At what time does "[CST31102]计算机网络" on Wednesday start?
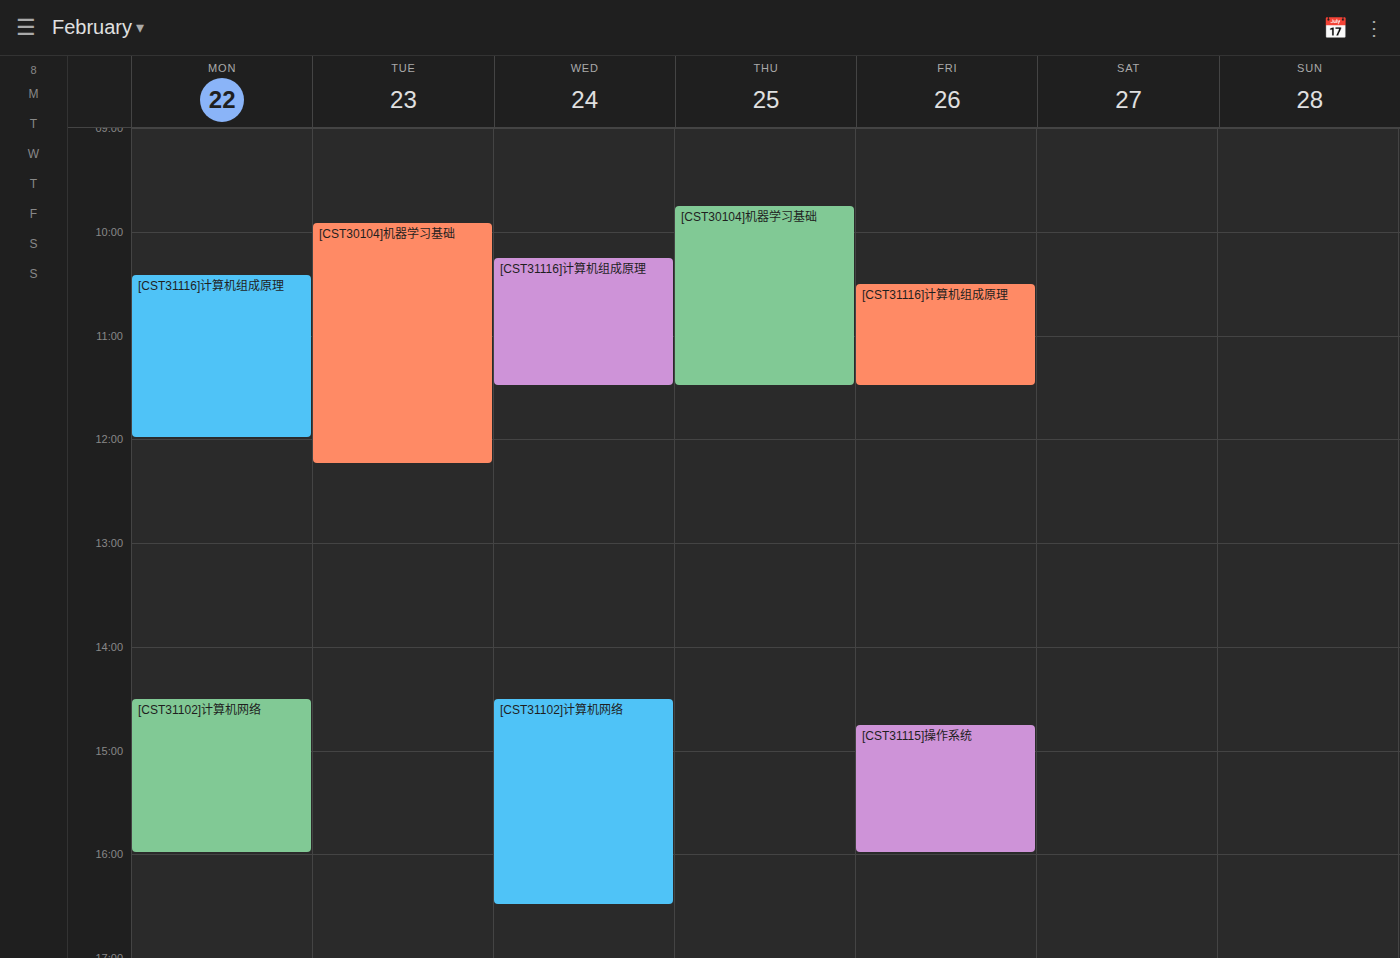
2:30 PM